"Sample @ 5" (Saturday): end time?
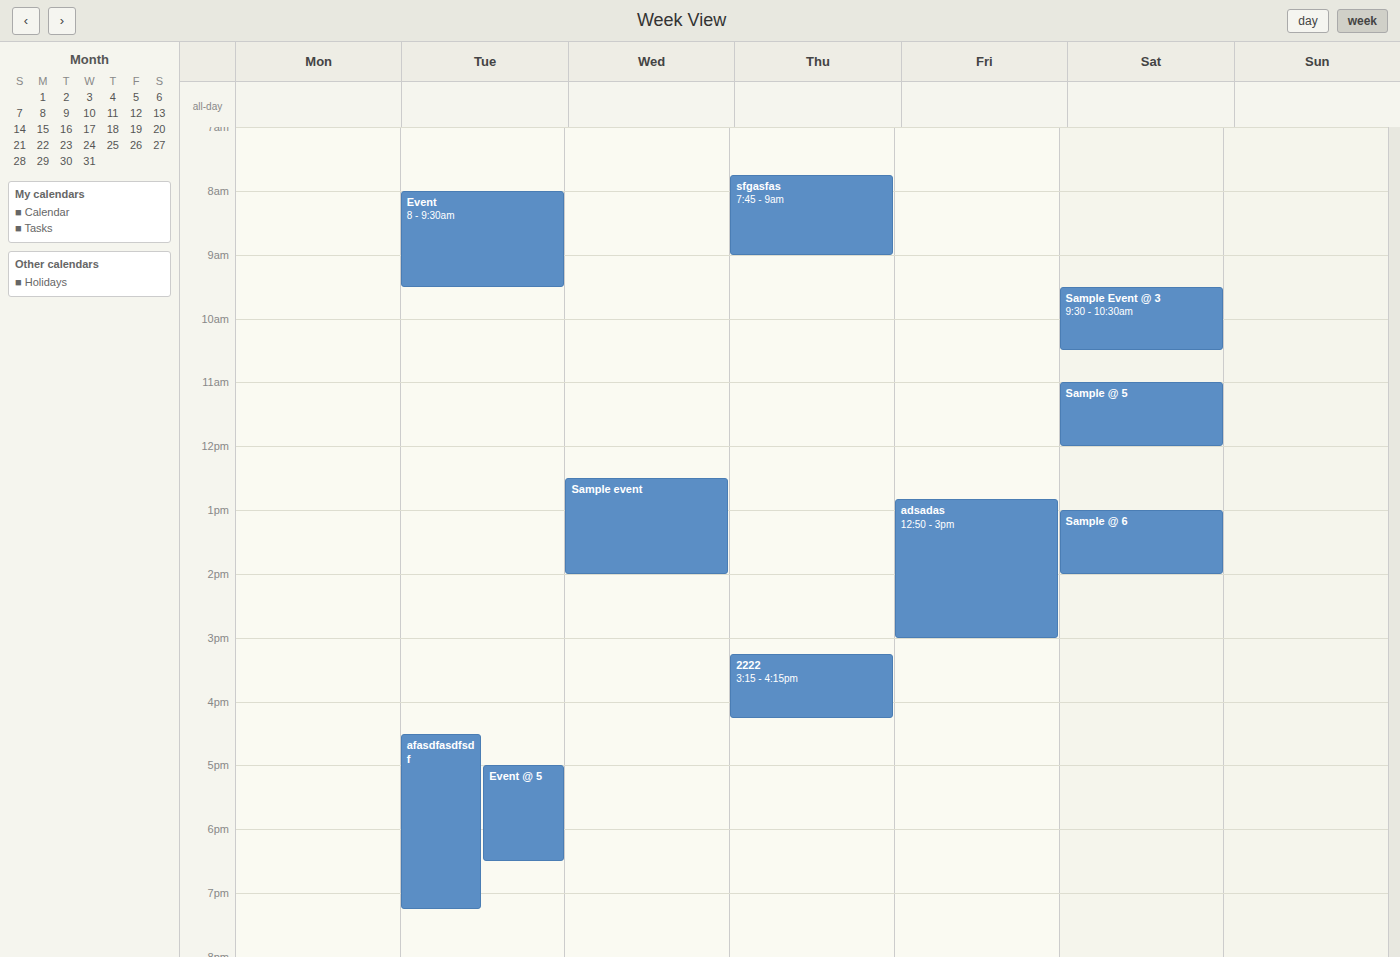
12:00 PM